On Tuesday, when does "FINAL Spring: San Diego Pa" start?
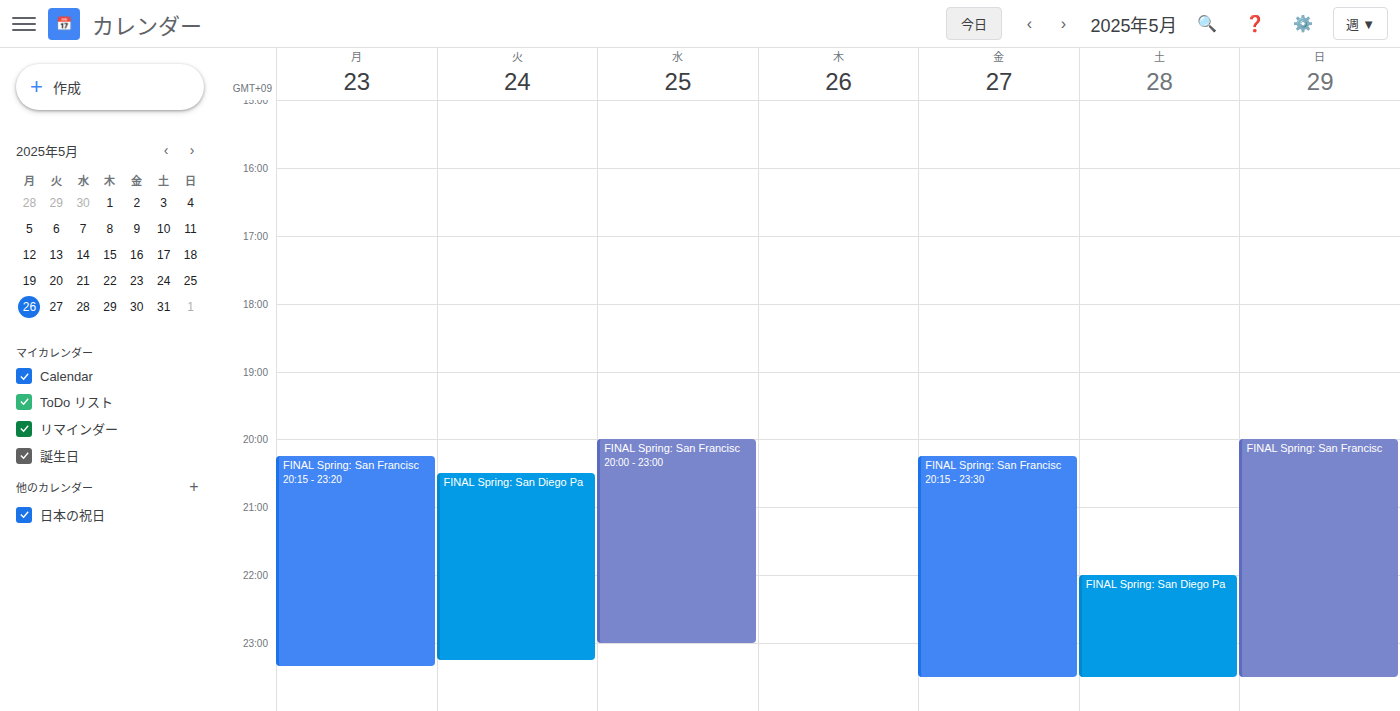
8:30 PM